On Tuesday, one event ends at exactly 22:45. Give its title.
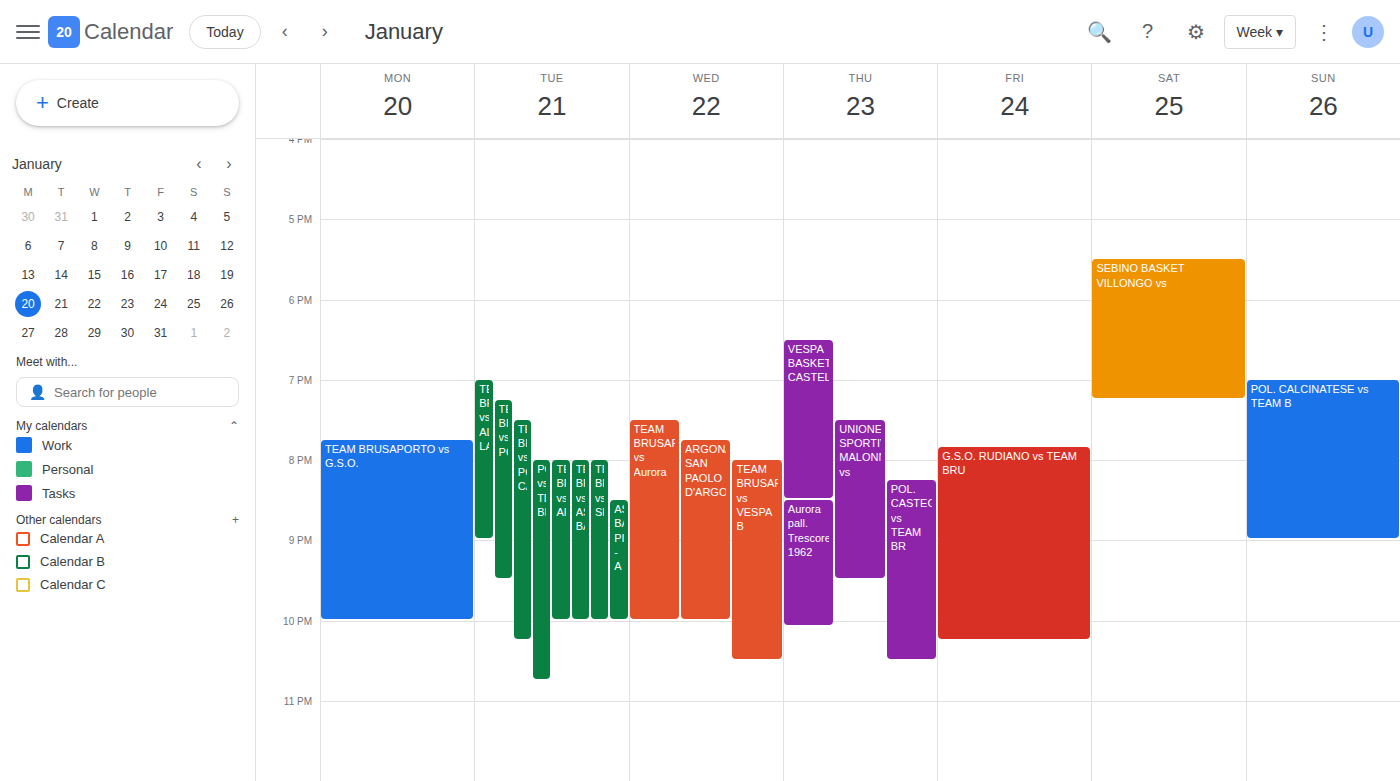
"POL.CAPRIOLESE vs TEAM BRU"